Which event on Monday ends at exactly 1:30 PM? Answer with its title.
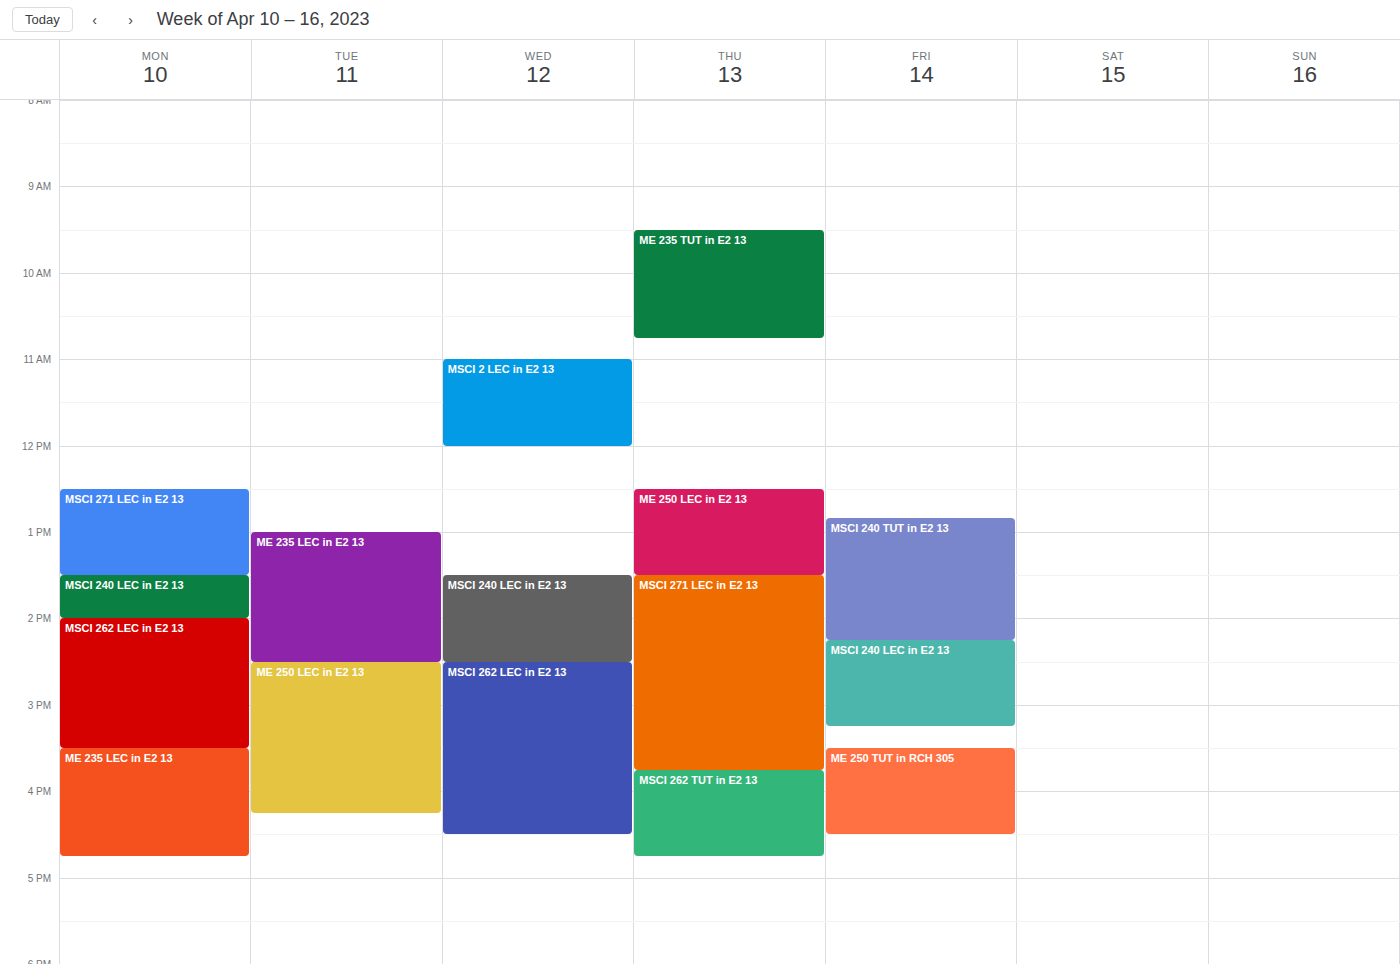
"MSCI 271 LEC in E2 13"